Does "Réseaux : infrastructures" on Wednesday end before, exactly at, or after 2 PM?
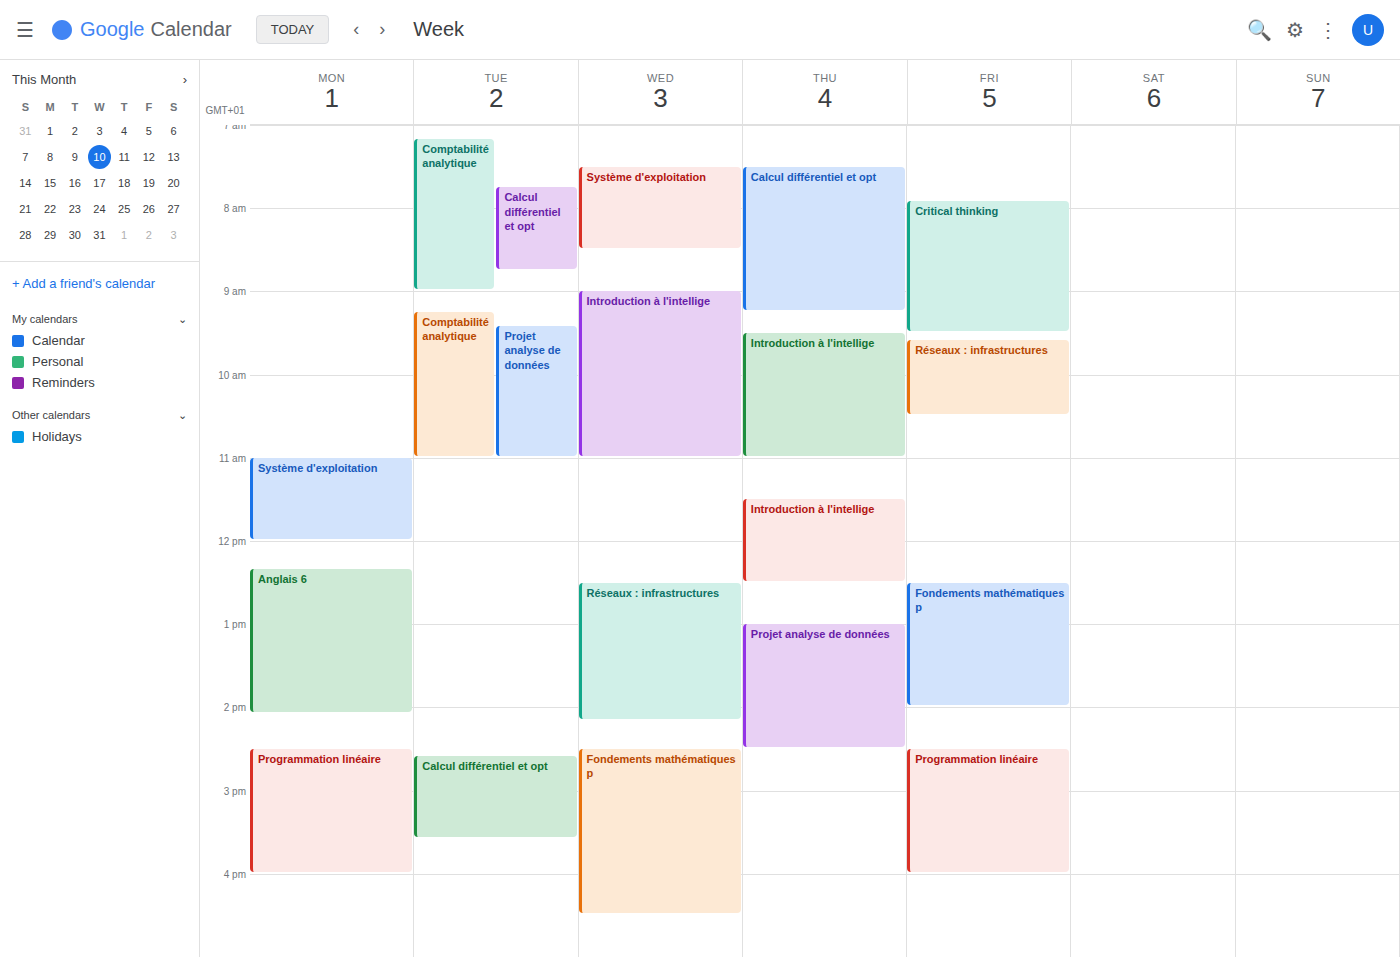
2:10 PM -- after 2 PM, 10 minutes below the 2 PM line.